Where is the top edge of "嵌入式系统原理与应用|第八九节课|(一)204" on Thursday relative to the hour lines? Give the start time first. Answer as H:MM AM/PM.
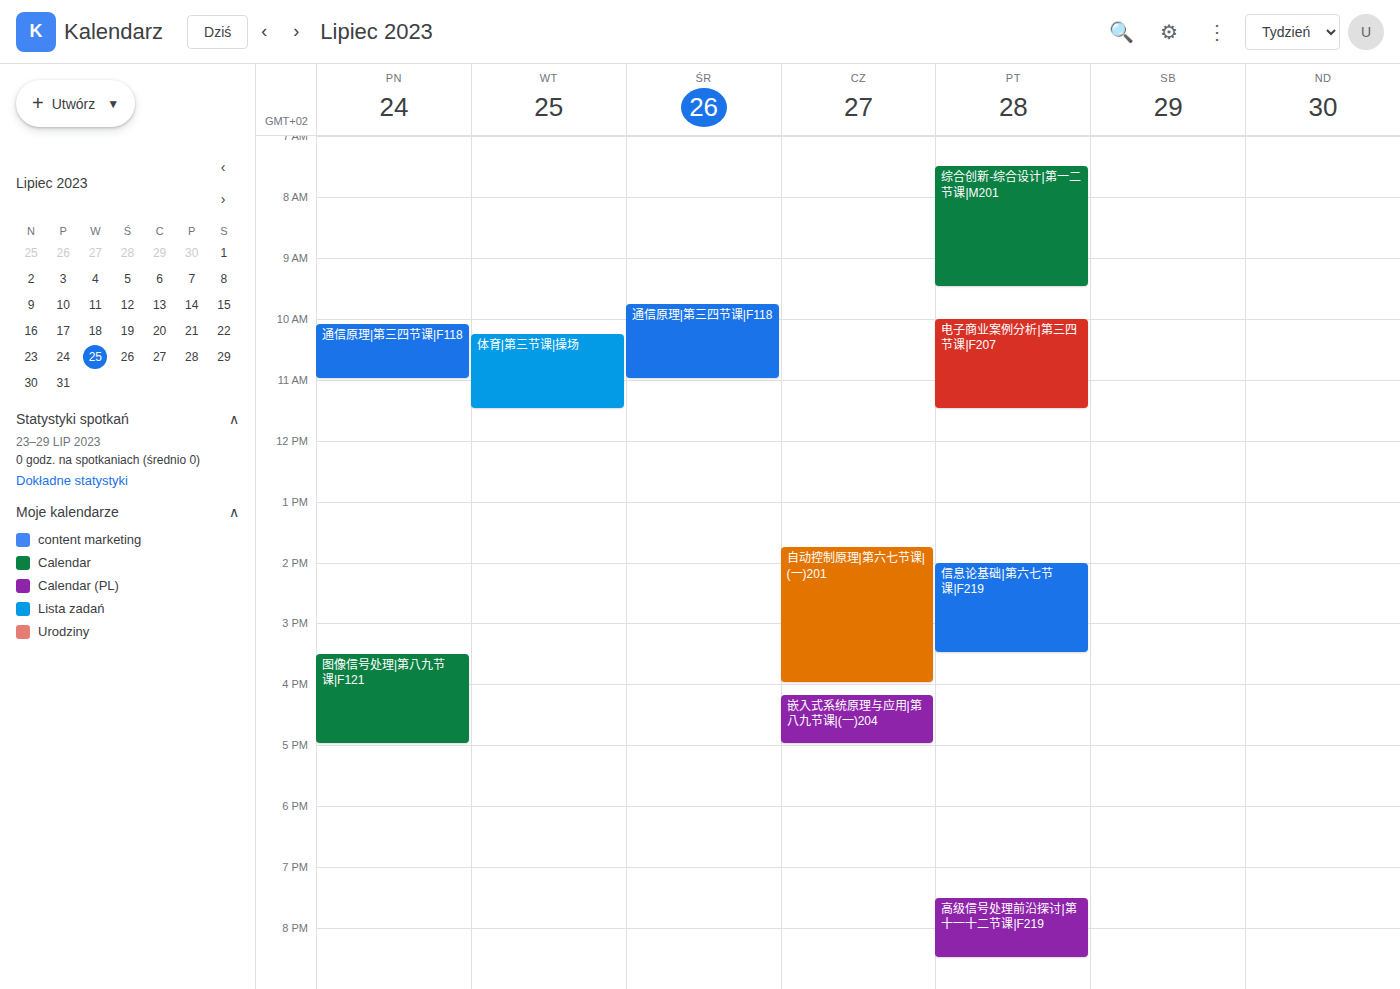
4:10 PM -- neither: 10 minutes below the 4 PM line and 50 minutes above the 5 PM line.